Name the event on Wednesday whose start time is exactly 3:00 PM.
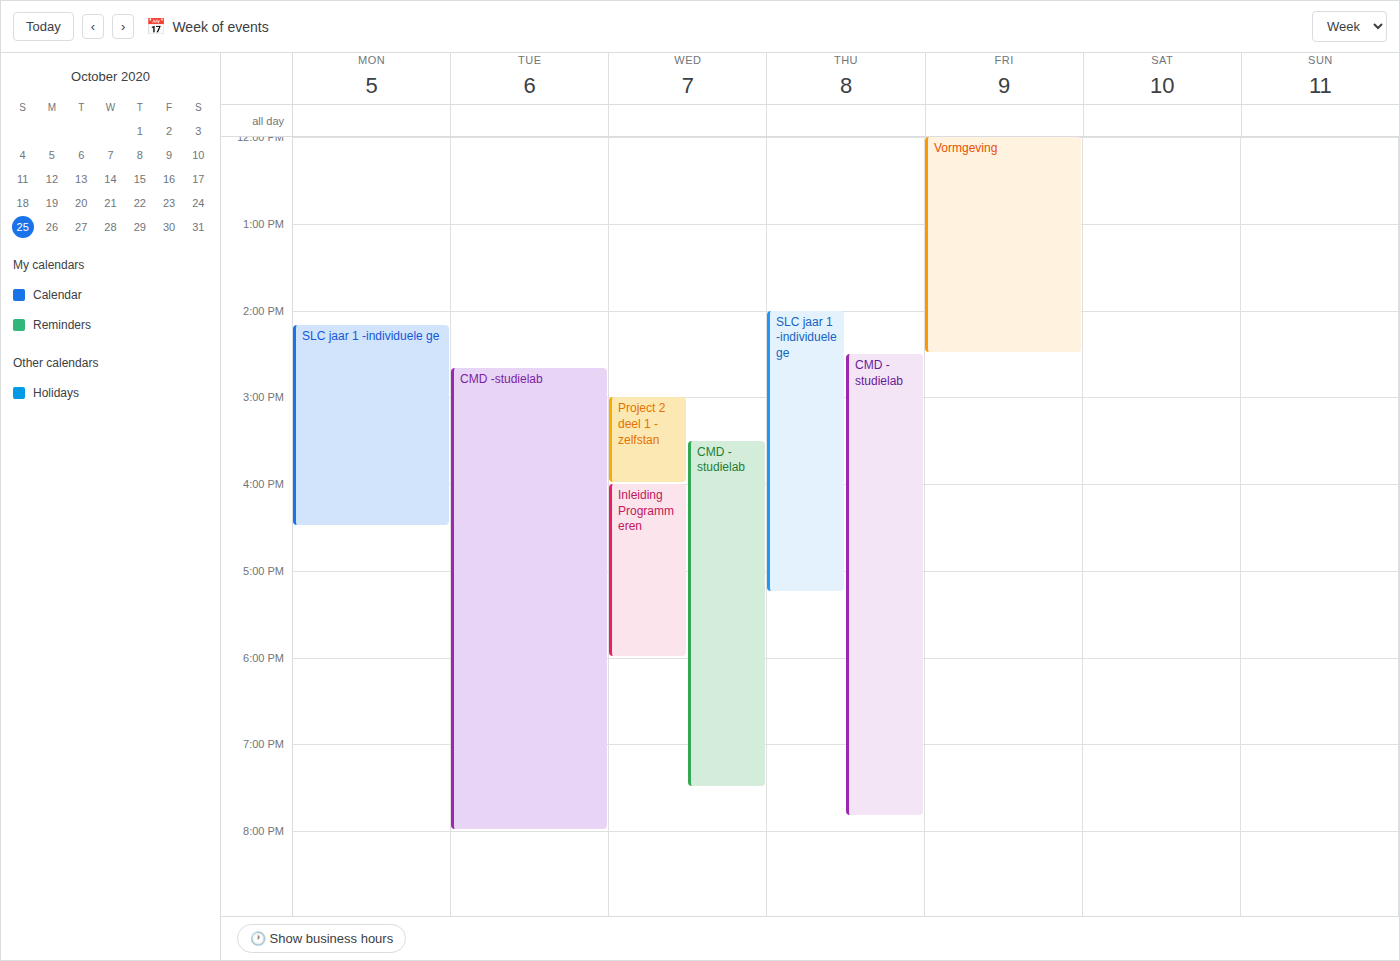
"Project 2 deel 1 -zelfstan"